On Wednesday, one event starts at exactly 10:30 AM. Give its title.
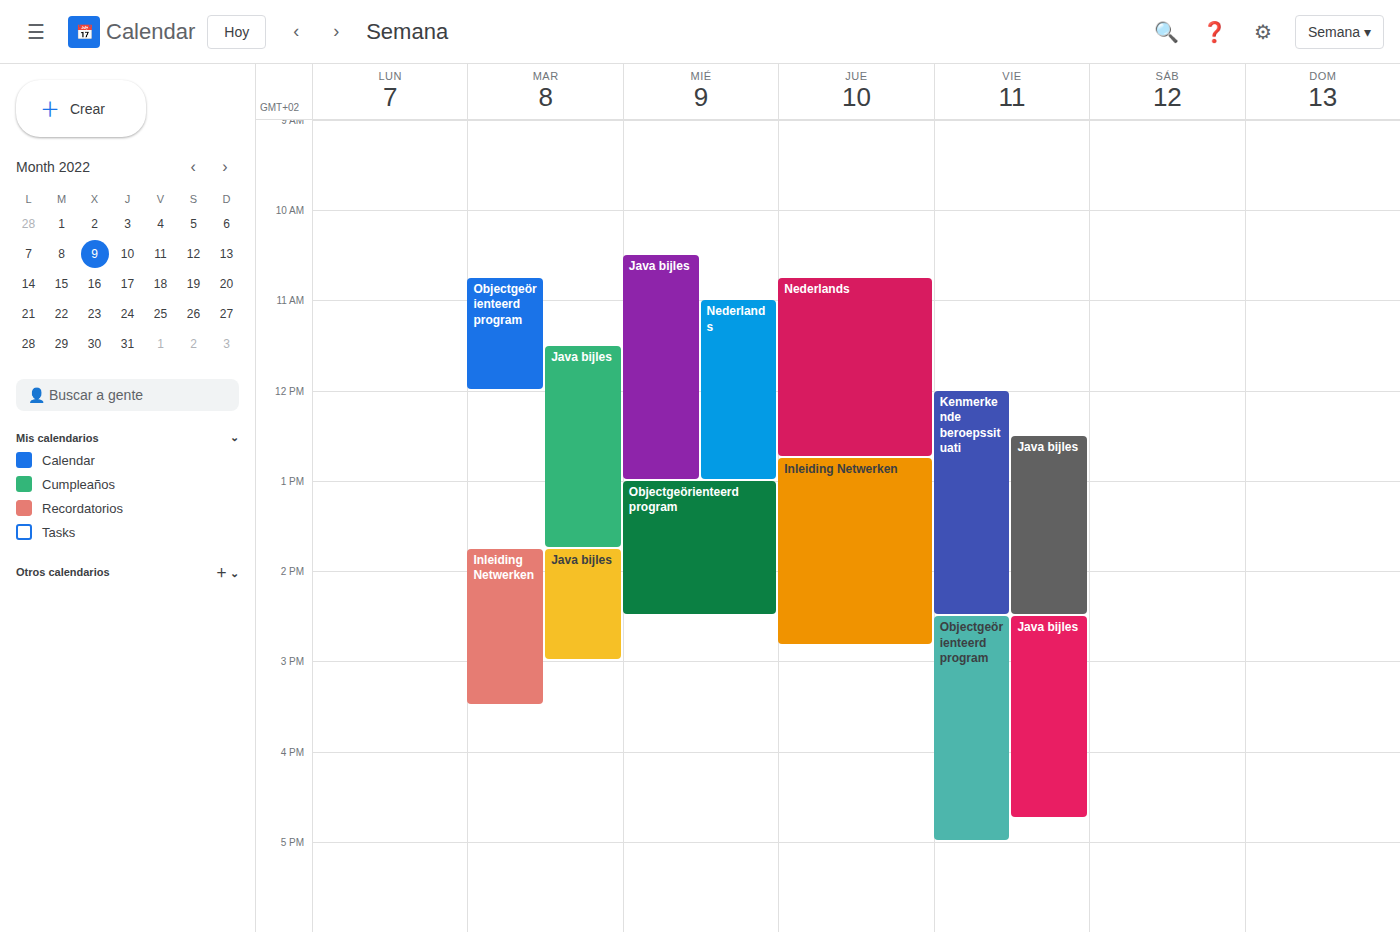
"Java bijles"